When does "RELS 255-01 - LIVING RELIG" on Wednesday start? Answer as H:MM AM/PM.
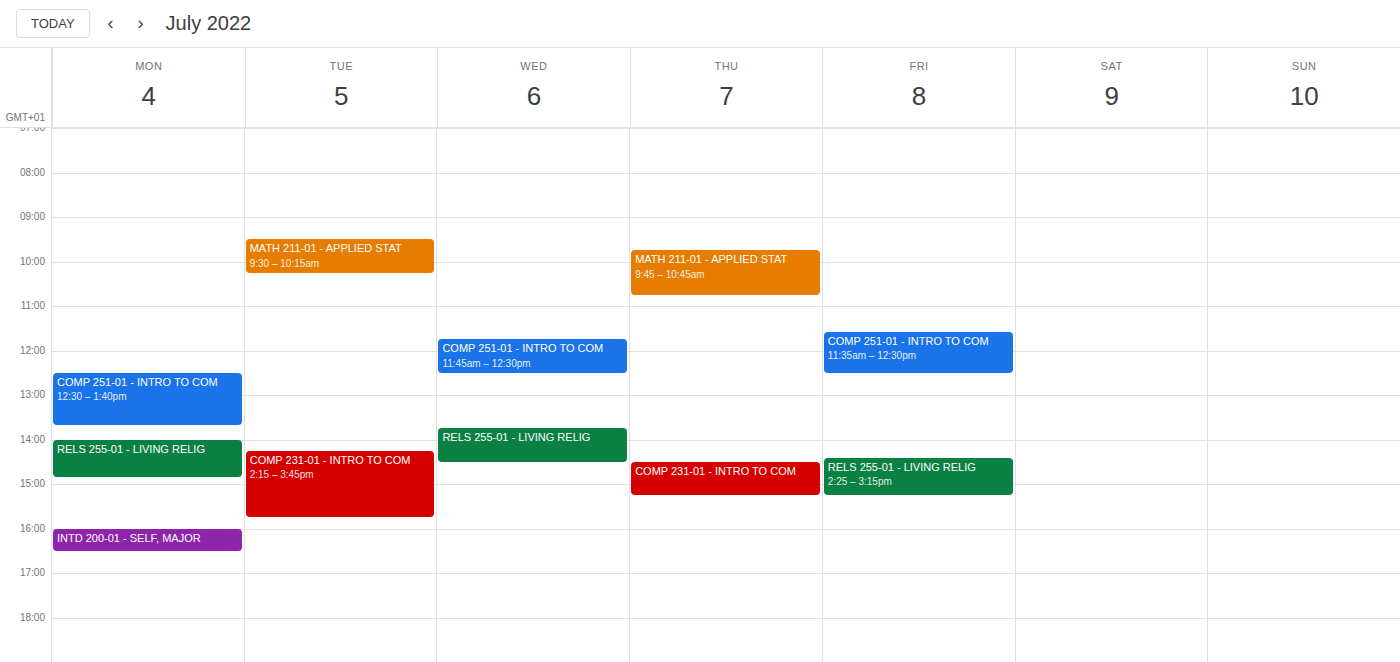
1:45 PM